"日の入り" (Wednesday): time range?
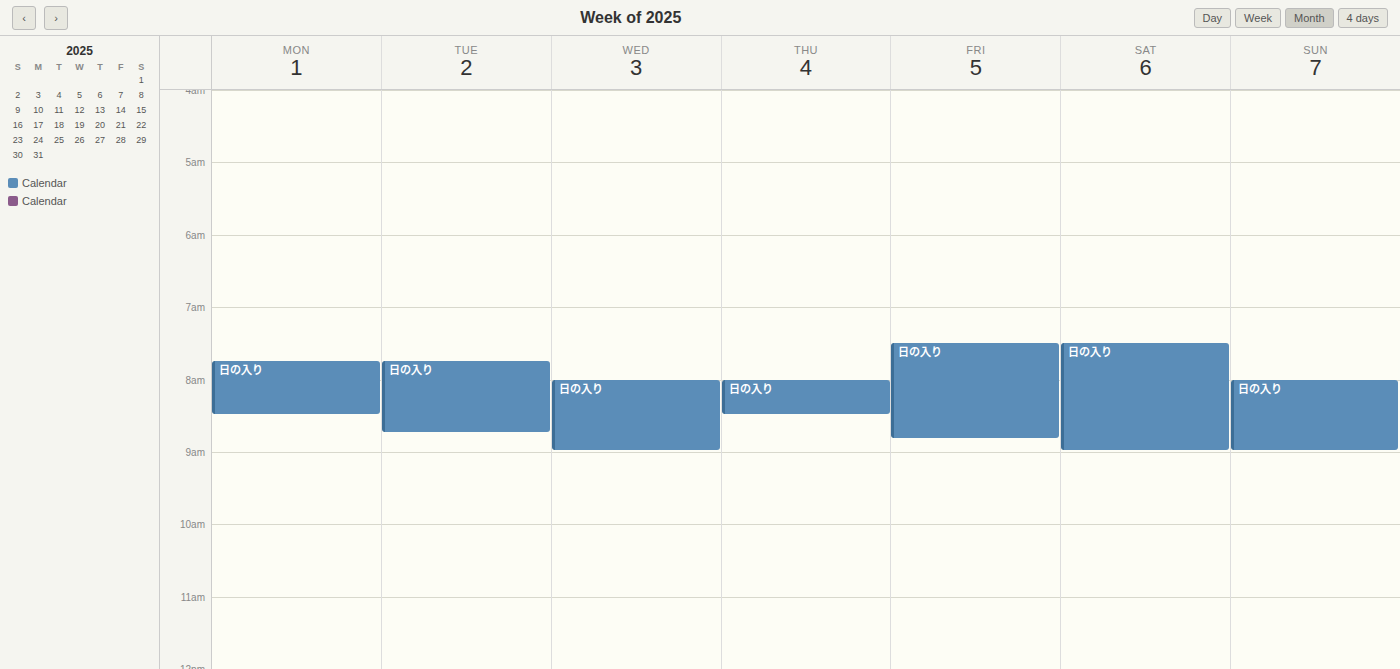
8:00 AM to 9:00 AM